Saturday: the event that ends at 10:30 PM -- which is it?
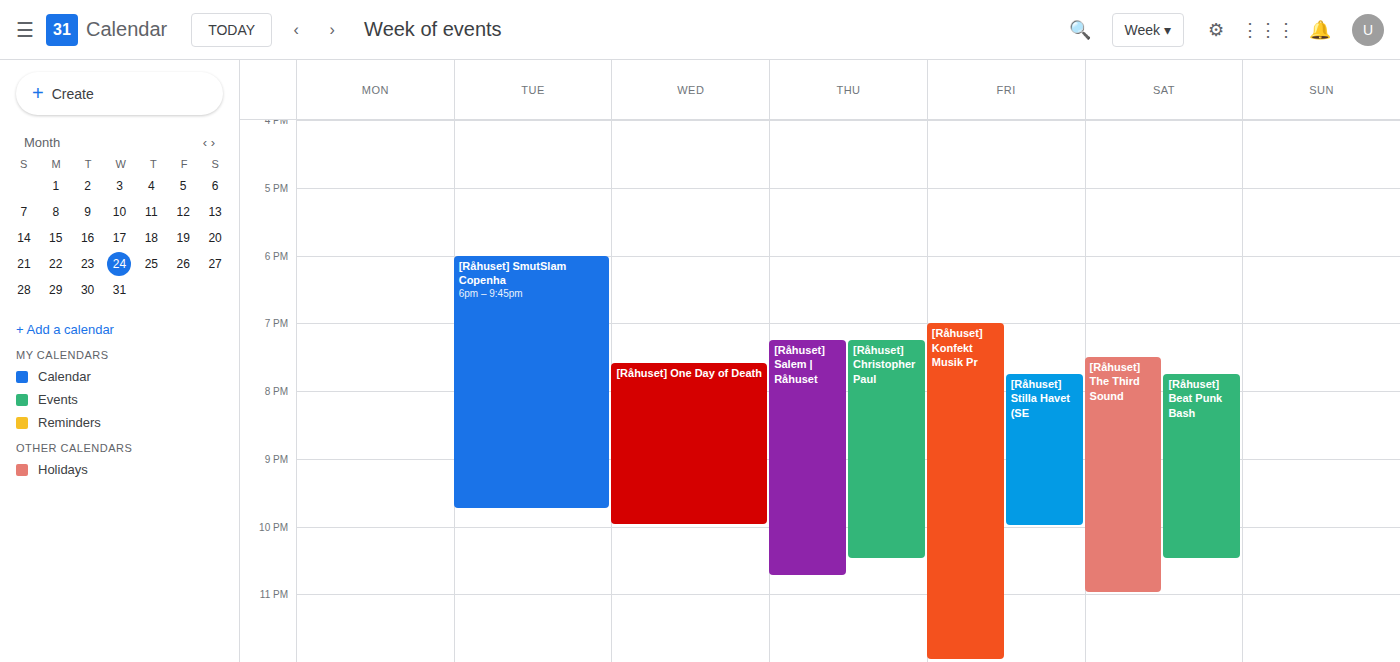
"[Råhuset] Beat Punk Bash"